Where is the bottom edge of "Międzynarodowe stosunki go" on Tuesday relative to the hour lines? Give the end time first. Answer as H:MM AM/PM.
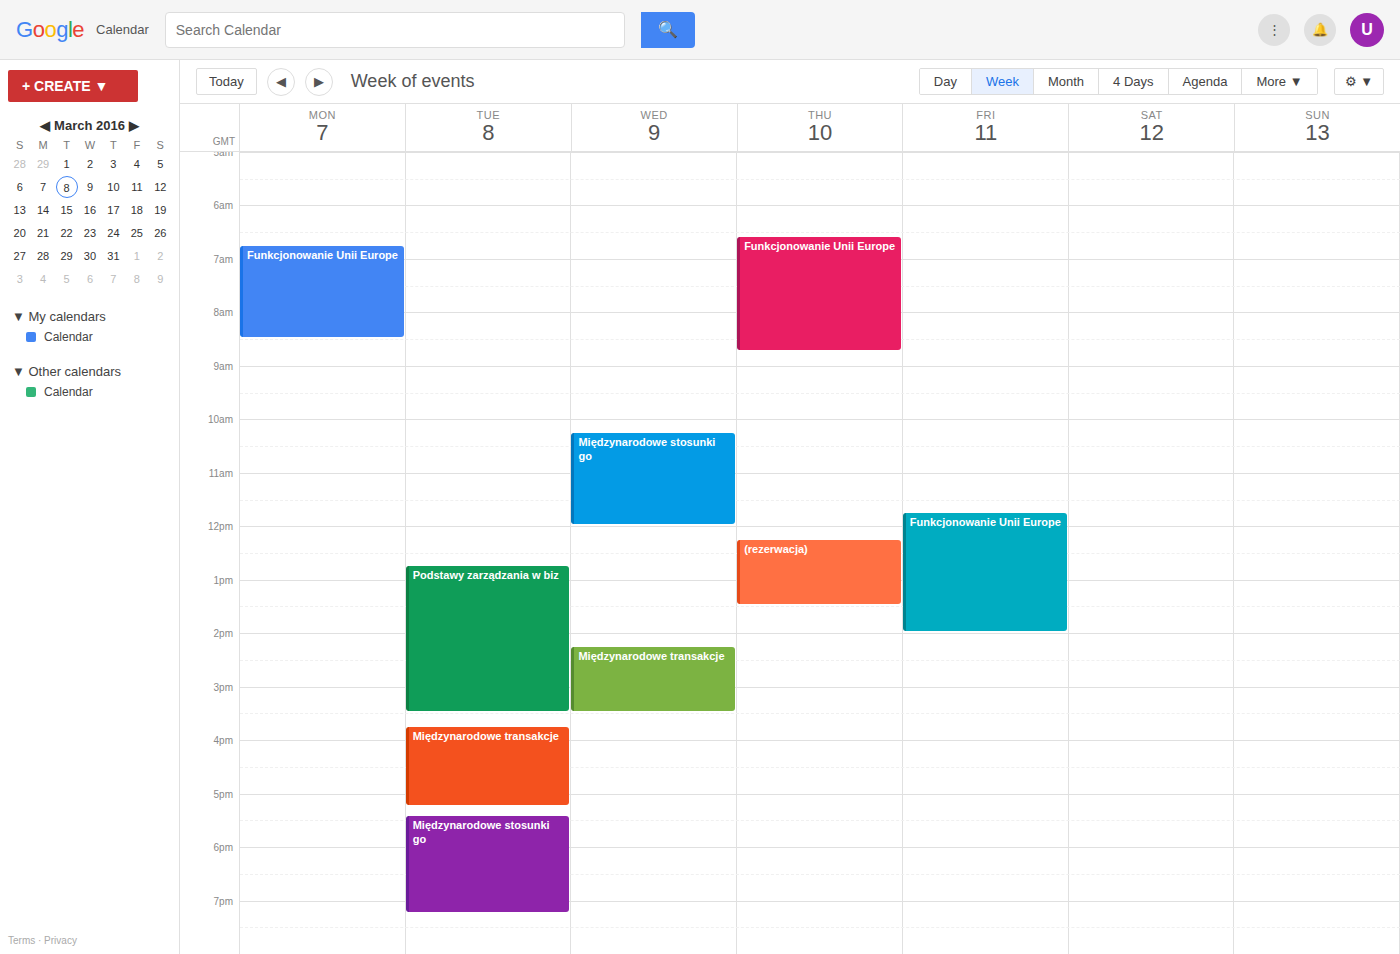
7:15 PM -- neither: a quarter of the way from the 7 PM line to the 8 PM line.